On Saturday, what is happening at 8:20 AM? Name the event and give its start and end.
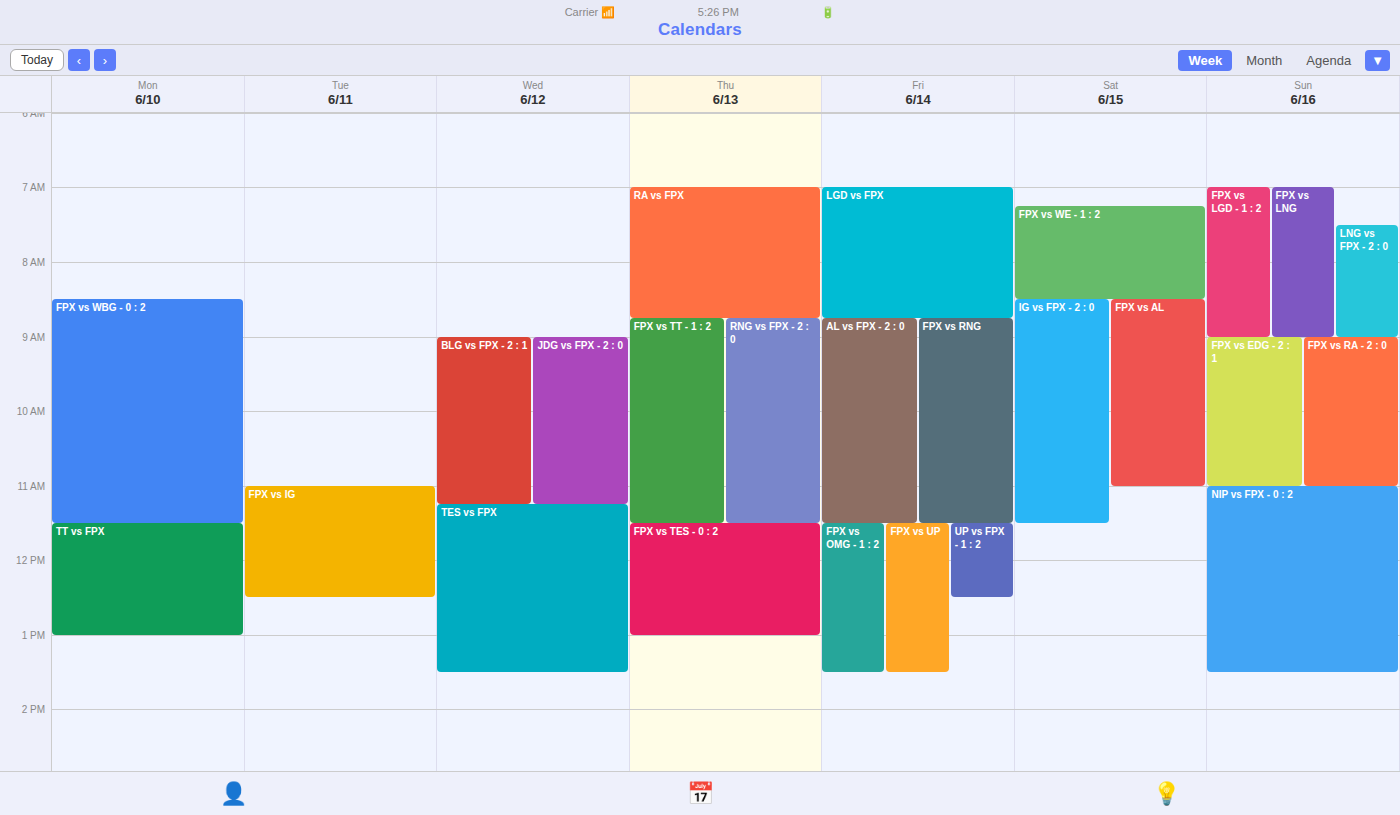
"FPX vs WE - 1 : 2", 7:15 AM to 8:30 AM